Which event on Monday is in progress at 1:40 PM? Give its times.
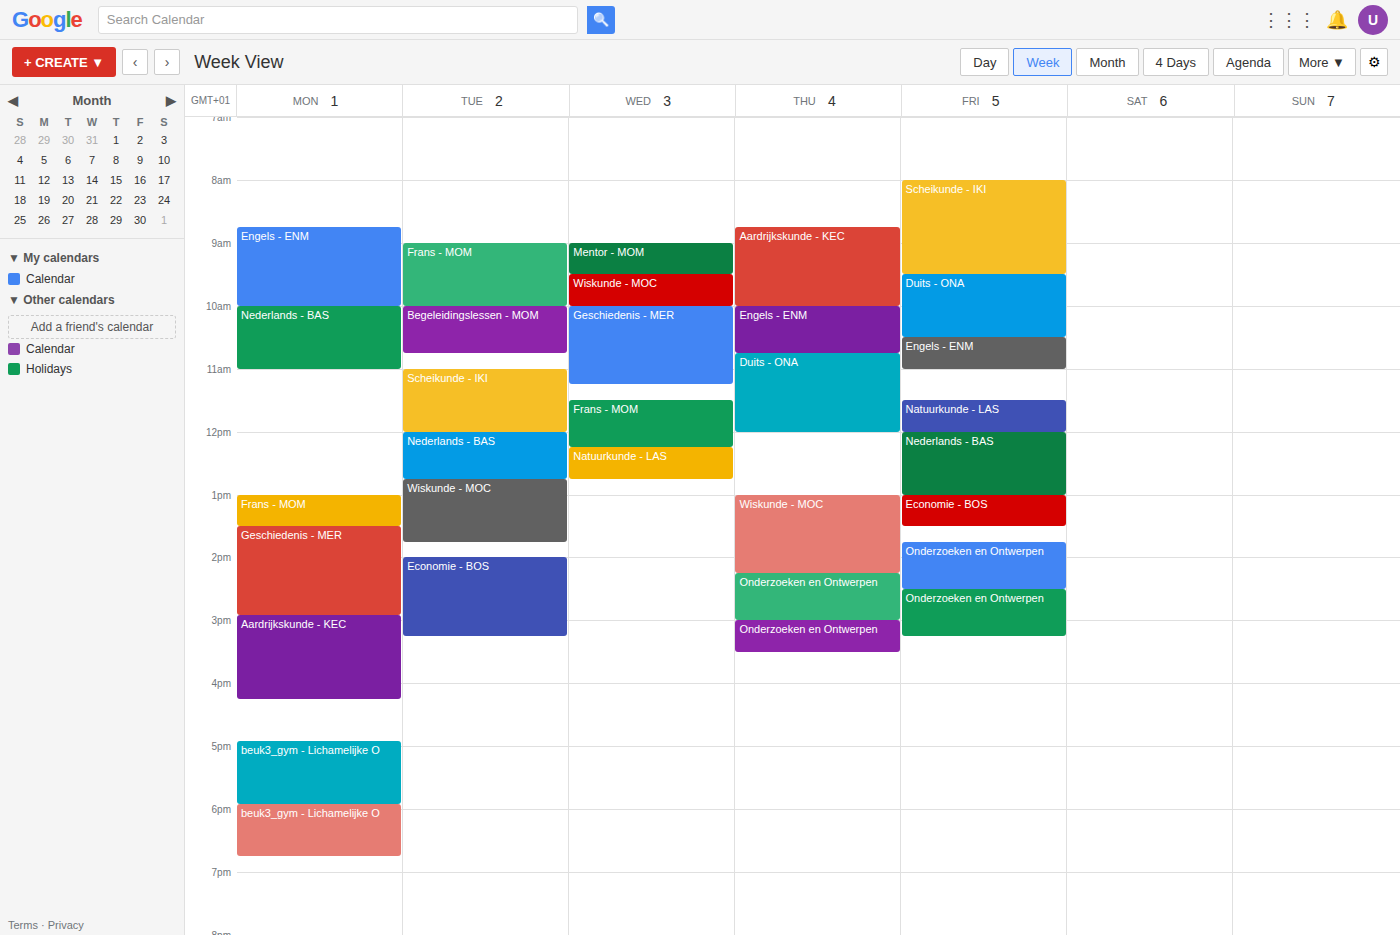
"Geschiedenis - MER", 1:30 PM to 2:55 PM